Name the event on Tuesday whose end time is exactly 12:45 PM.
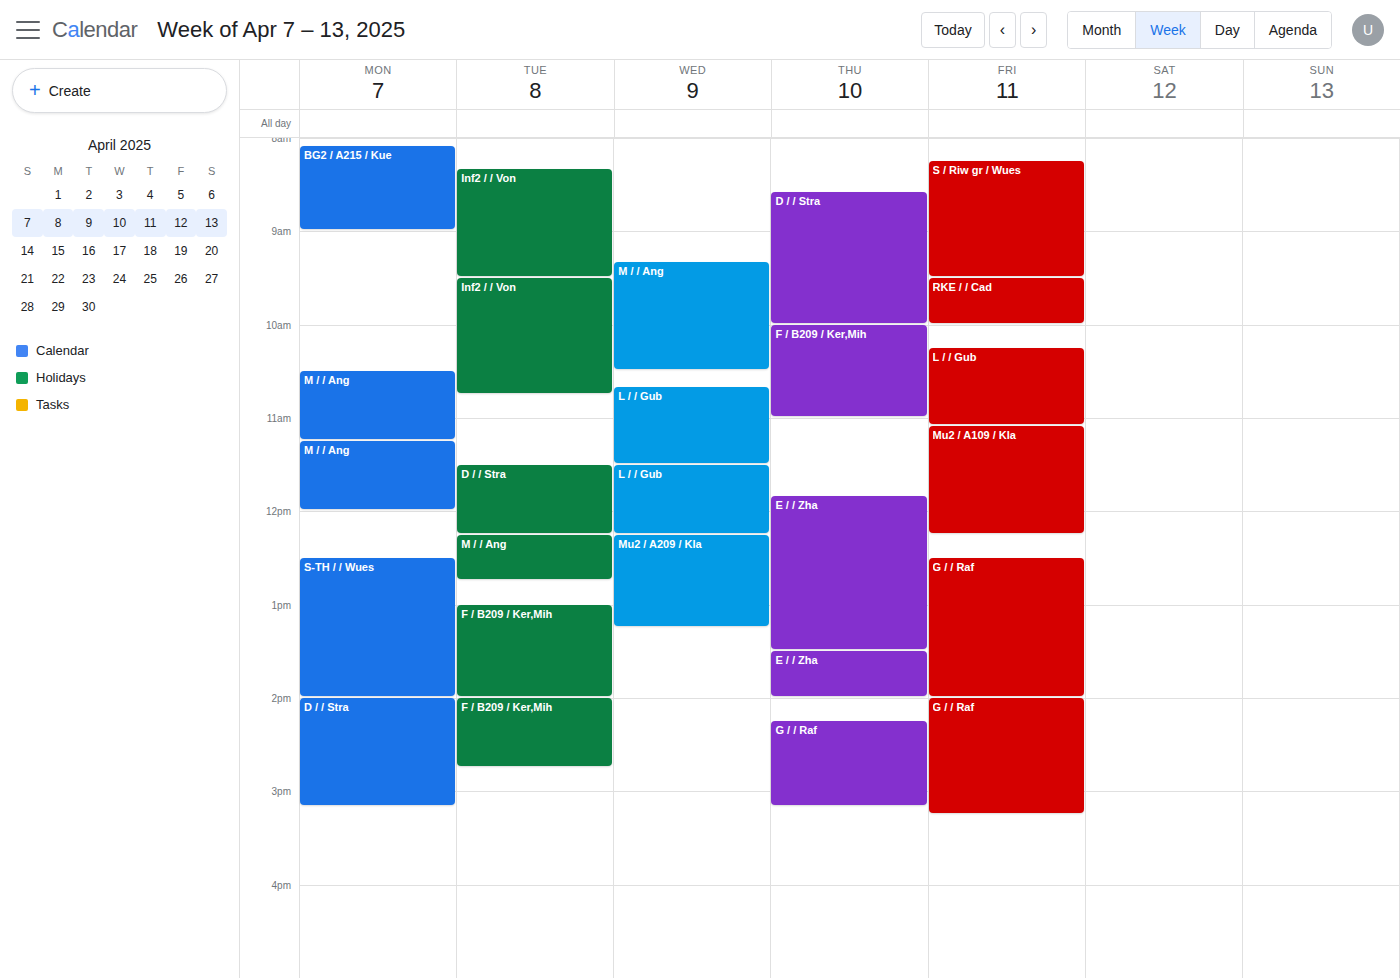
"M / / Ang"